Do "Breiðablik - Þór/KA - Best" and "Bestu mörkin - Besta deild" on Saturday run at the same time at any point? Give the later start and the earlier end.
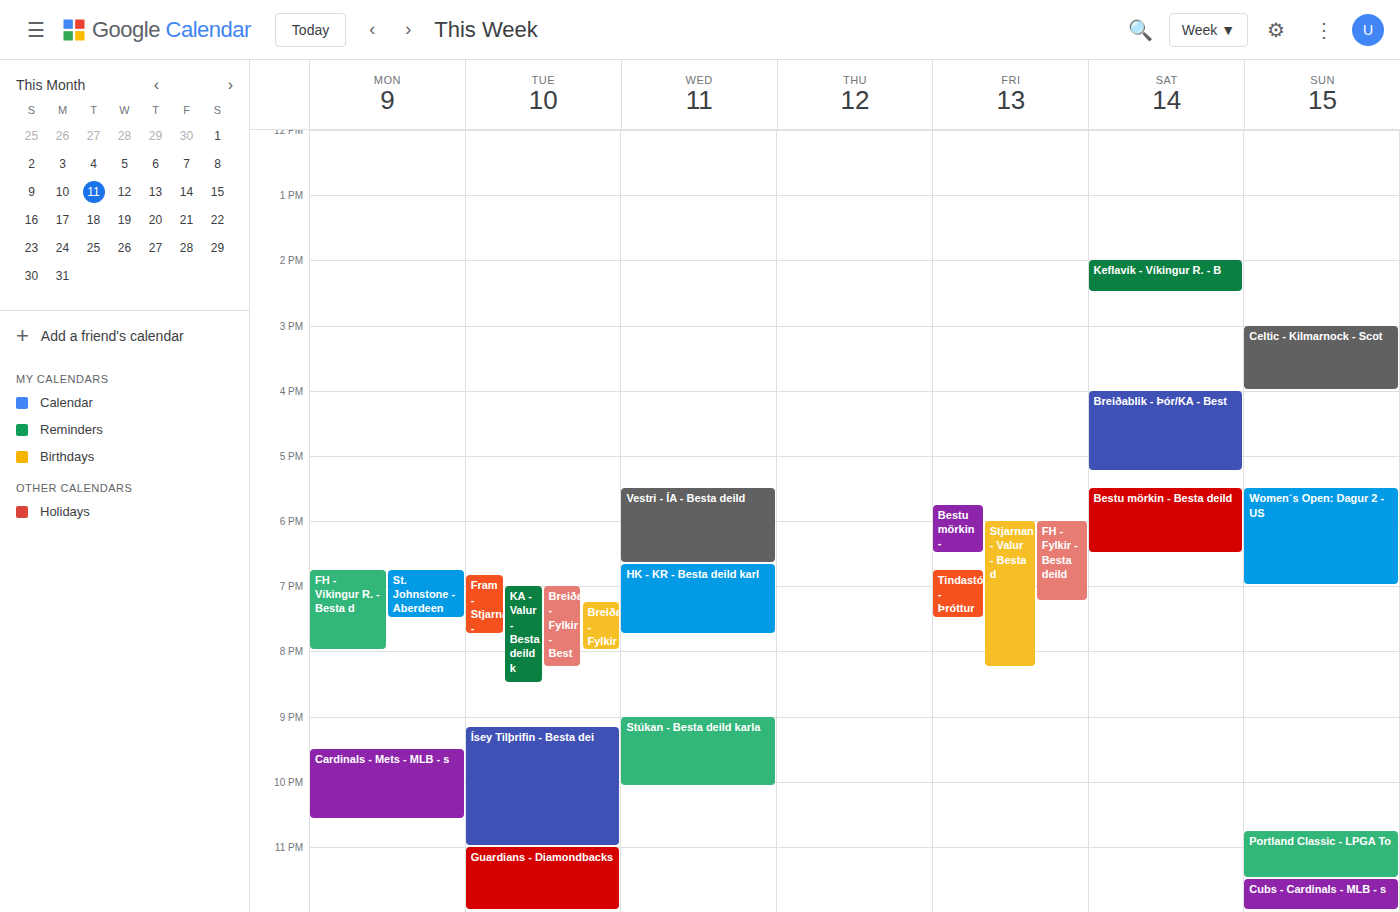
"Breiðablik - Þór/KA - Best" ends at 5:15 PM and "Bestu mörkin - Besta deild" starts at 5:30 PM -- no overlap.